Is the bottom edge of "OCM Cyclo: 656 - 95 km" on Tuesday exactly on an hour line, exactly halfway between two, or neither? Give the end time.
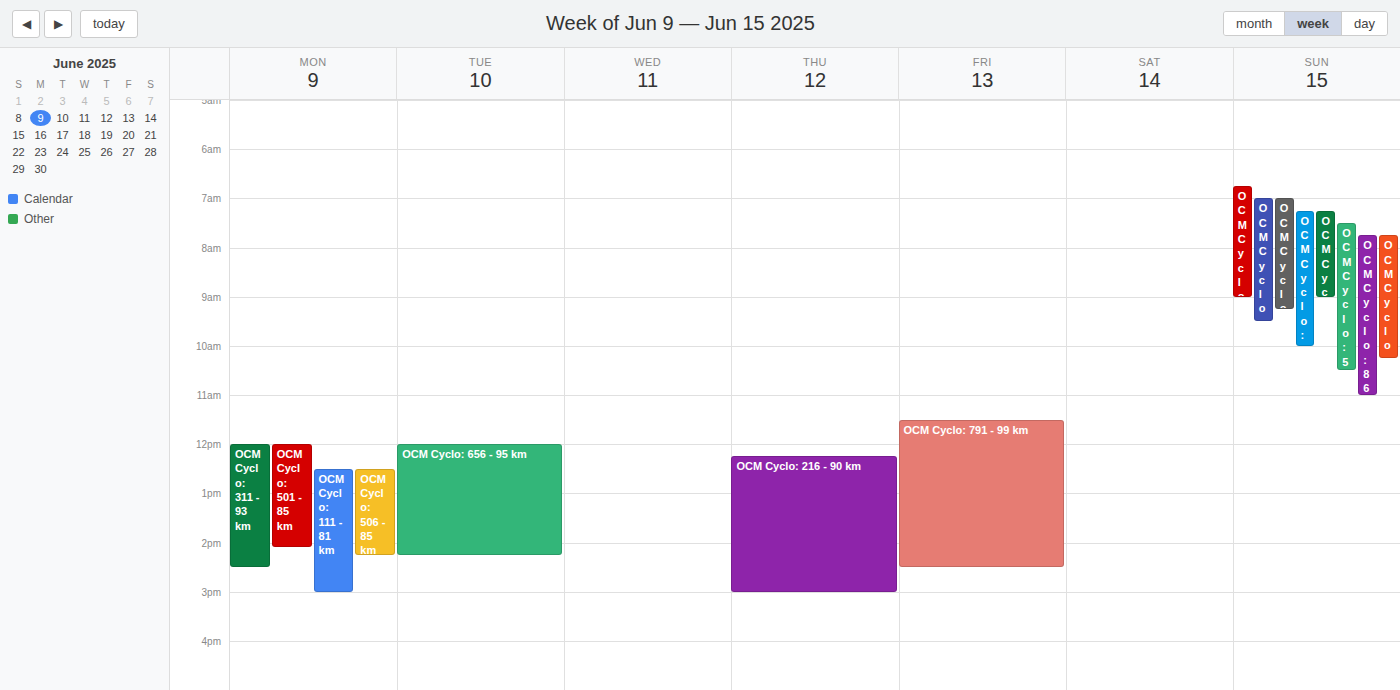
2:15 PM -- neither: a quarter of the way from the 2 PM line to the 3 PM line.